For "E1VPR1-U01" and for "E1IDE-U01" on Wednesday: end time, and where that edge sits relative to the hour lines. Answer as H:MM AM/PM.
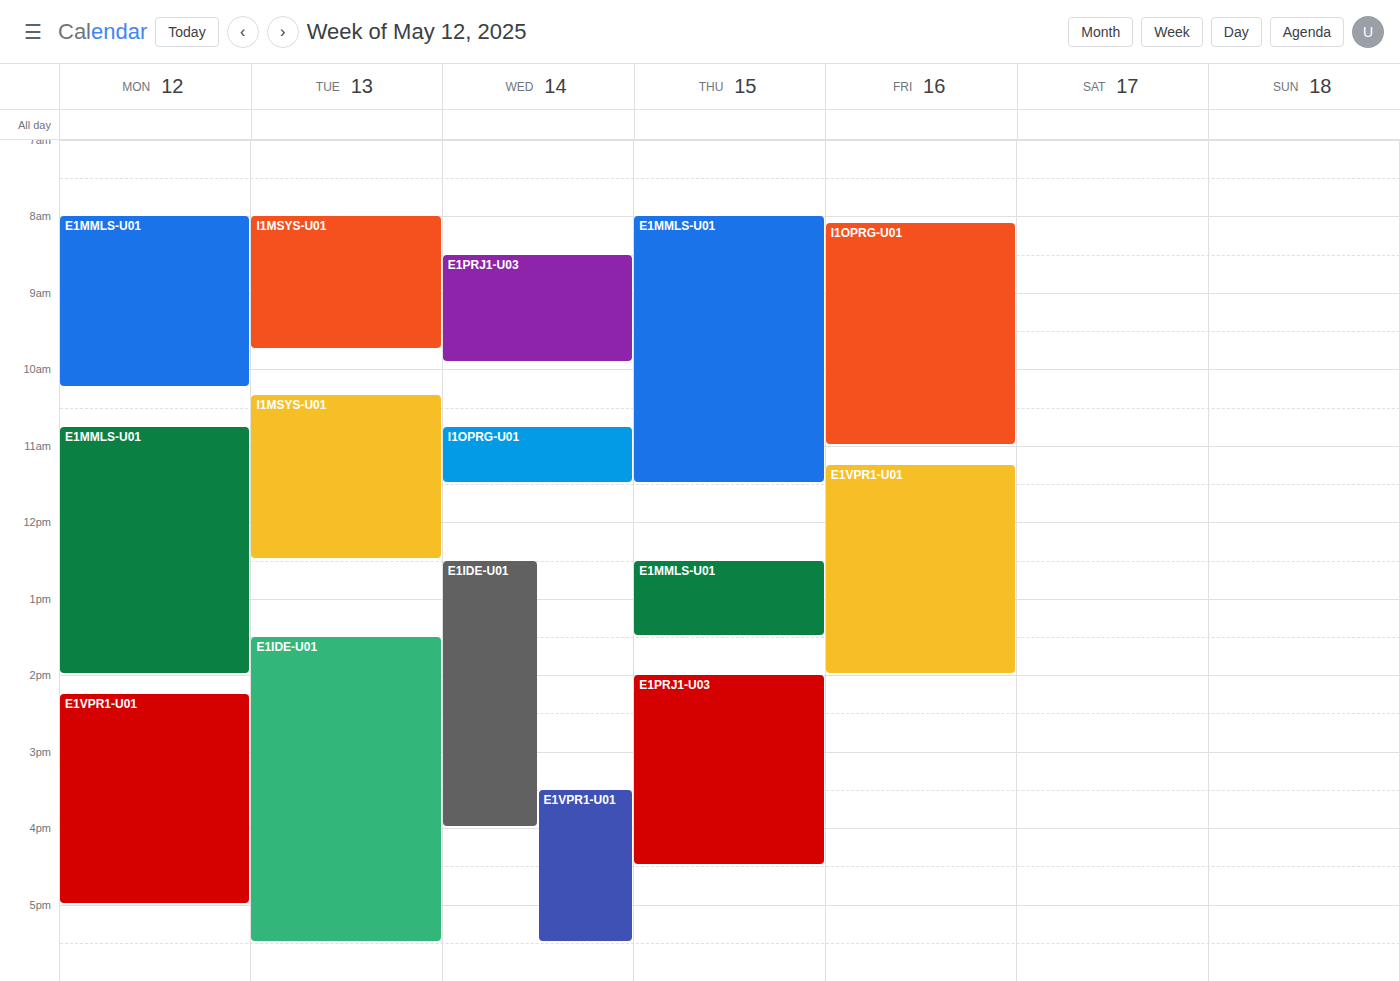
"E1VPR1-U01": 5:30 PM, halfway between the 5 PM and 6 PM lines. "E1IDE-U01": 4:00 PM, exactly on the 4 PM line.